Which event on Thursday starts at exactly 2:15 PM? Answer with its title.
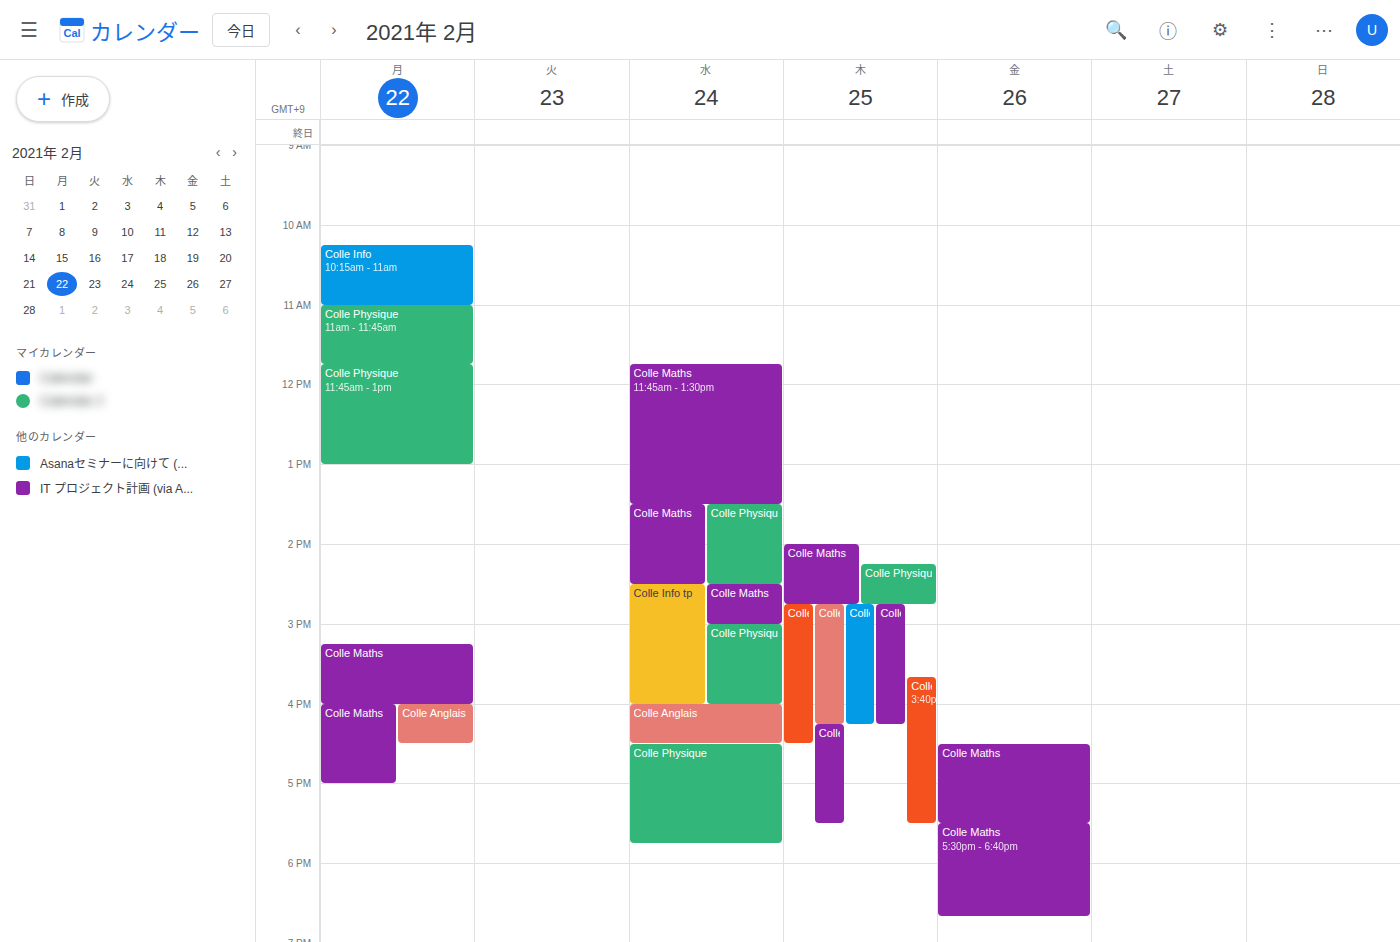
"Colle Physique"